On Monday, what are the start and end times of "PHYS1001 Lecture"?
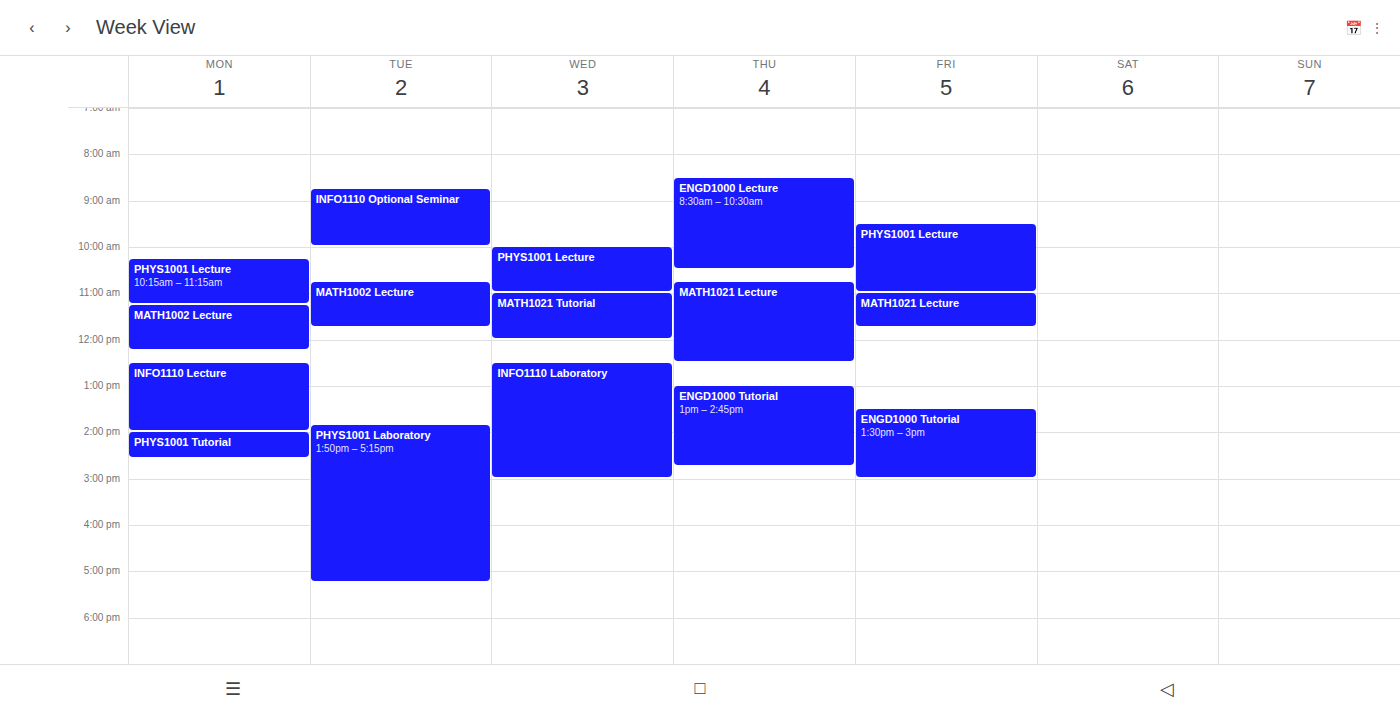
10:15 AM to 11:15 AM